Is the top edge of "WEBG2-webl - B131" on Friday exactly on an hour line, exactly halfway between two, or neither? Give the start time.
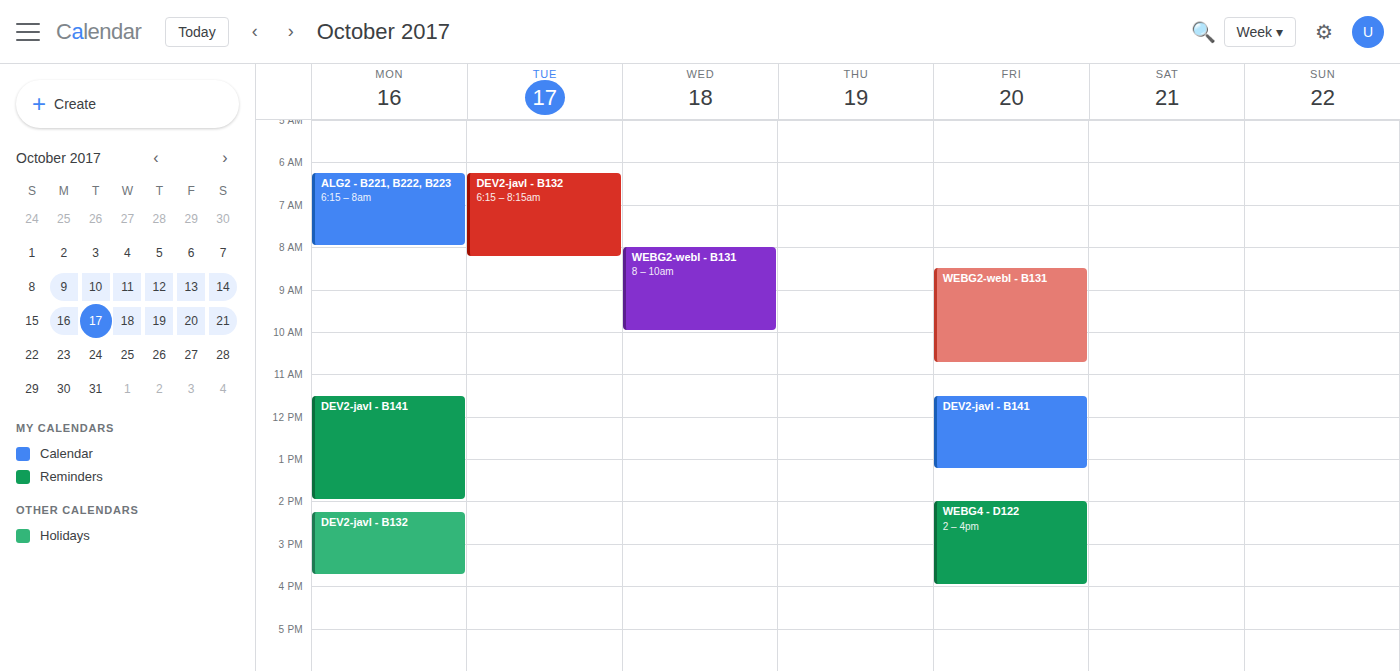
8:30 AM -- halfway between the 8 AM and 9 AM lines.